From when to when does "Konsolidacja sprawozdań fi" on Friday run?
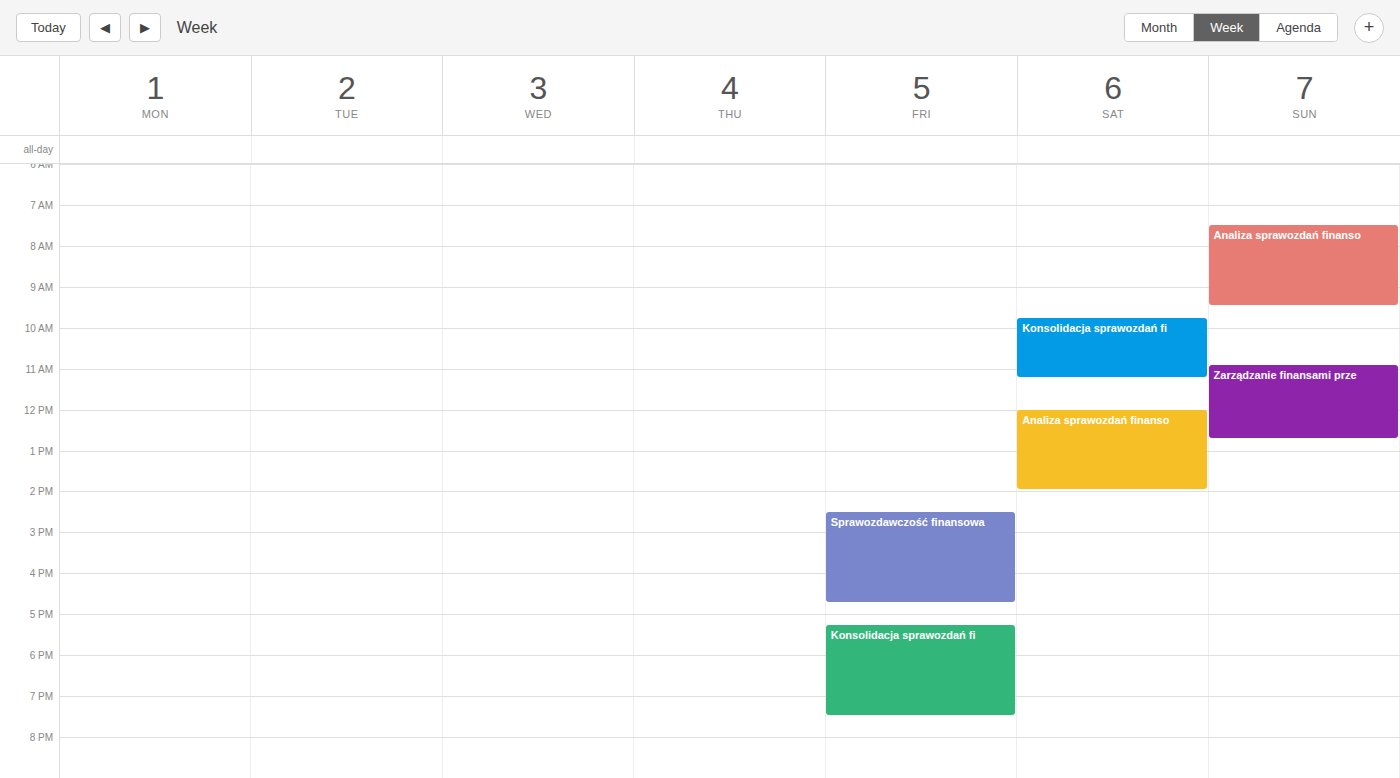
5:15 PM to 7:30 PM